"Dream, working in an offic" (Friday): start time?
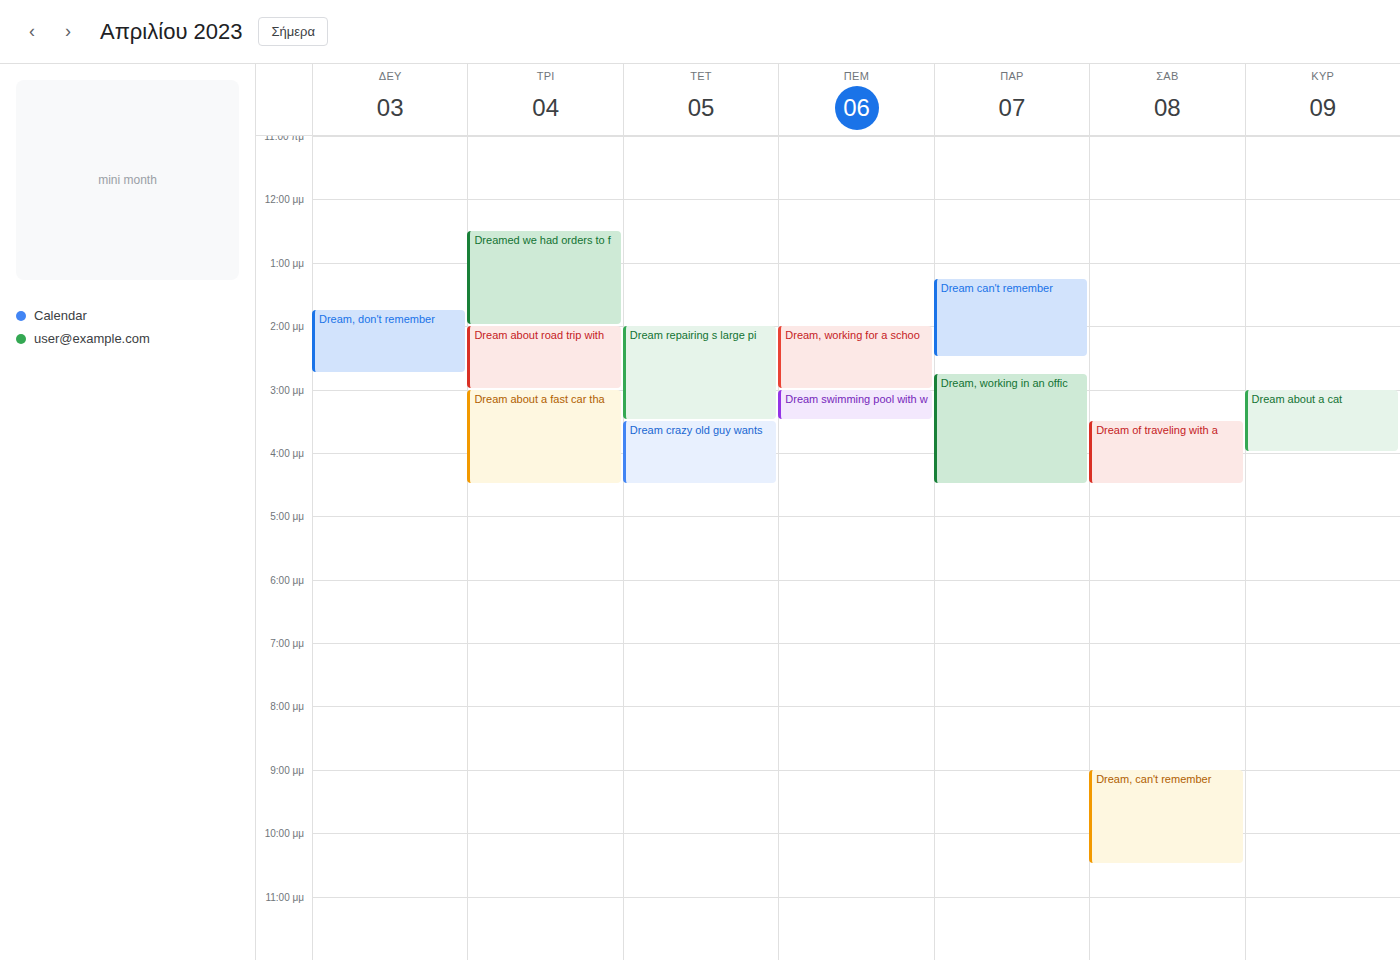
2:45 PM